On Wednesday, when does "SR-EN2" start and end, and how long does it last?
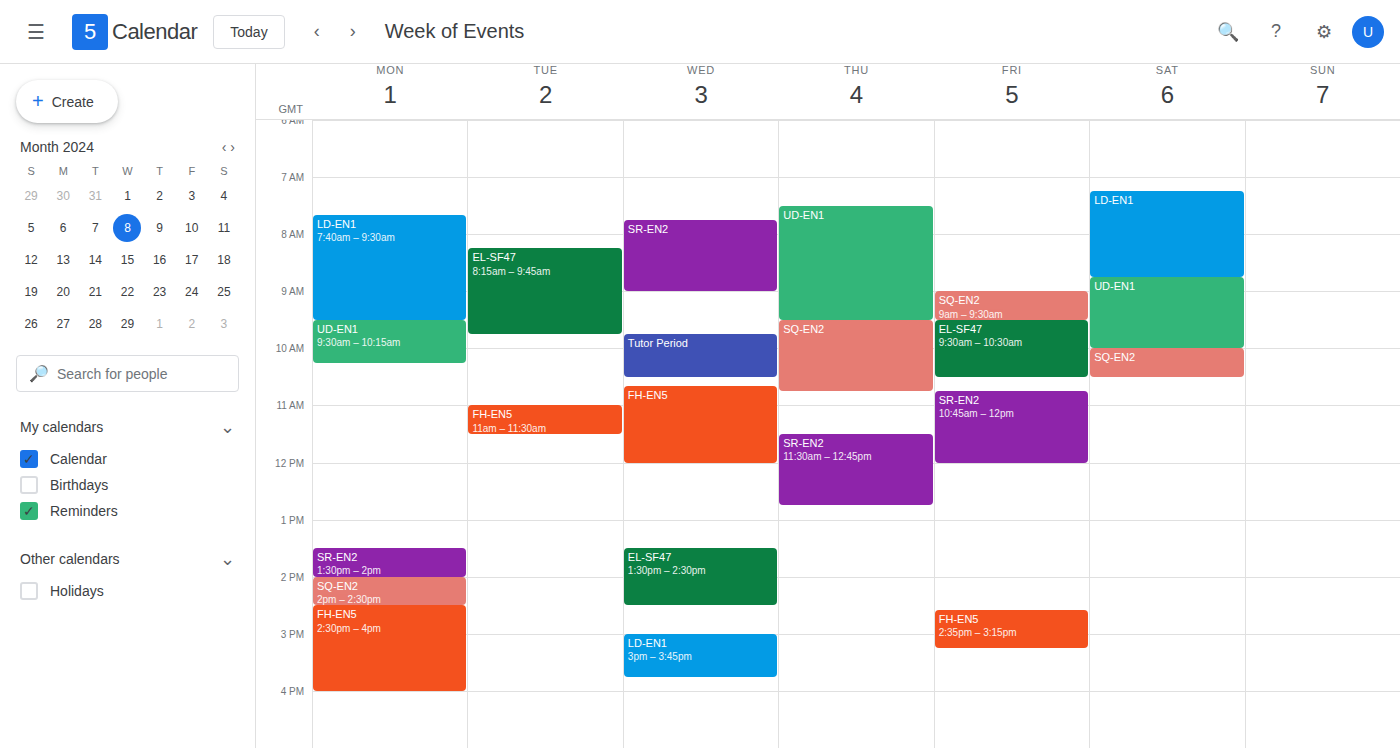
7:45 AM to 9:00 AM, 1 hour 15 minutes